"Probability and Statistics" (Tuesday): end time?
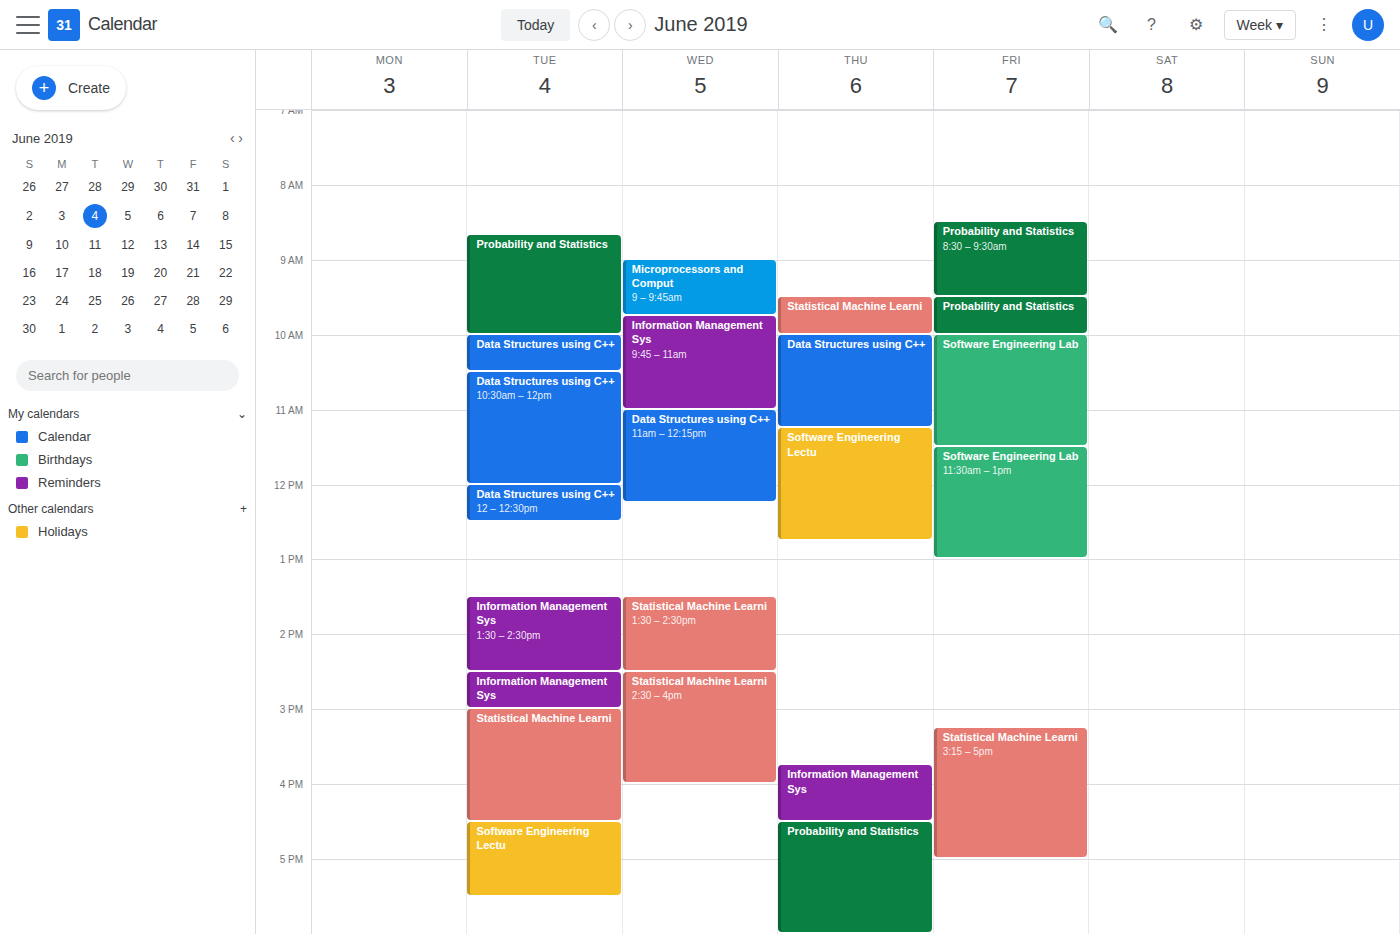
10:00 AM